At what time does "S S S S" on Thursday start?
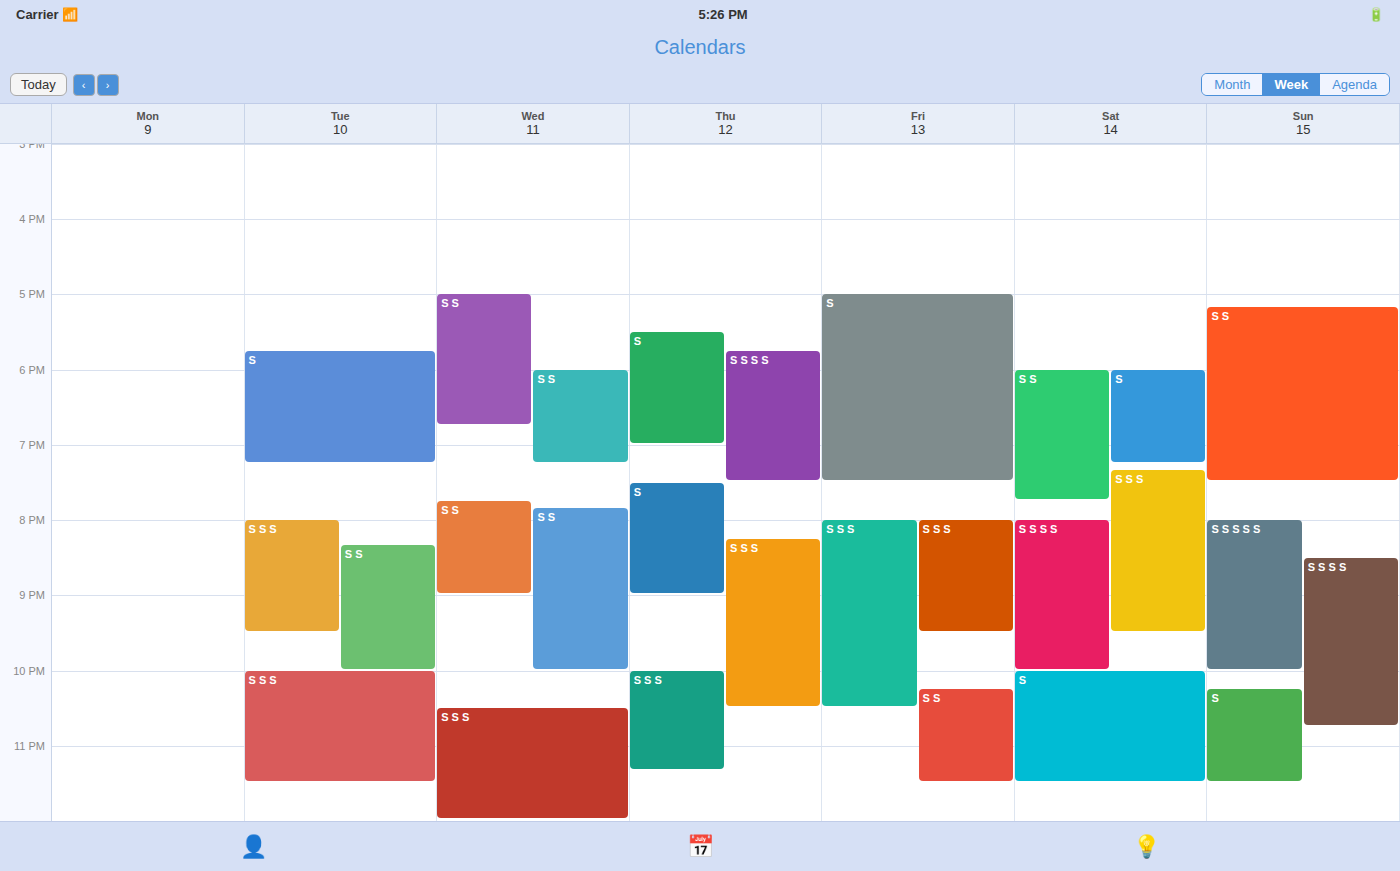
5:45 PM